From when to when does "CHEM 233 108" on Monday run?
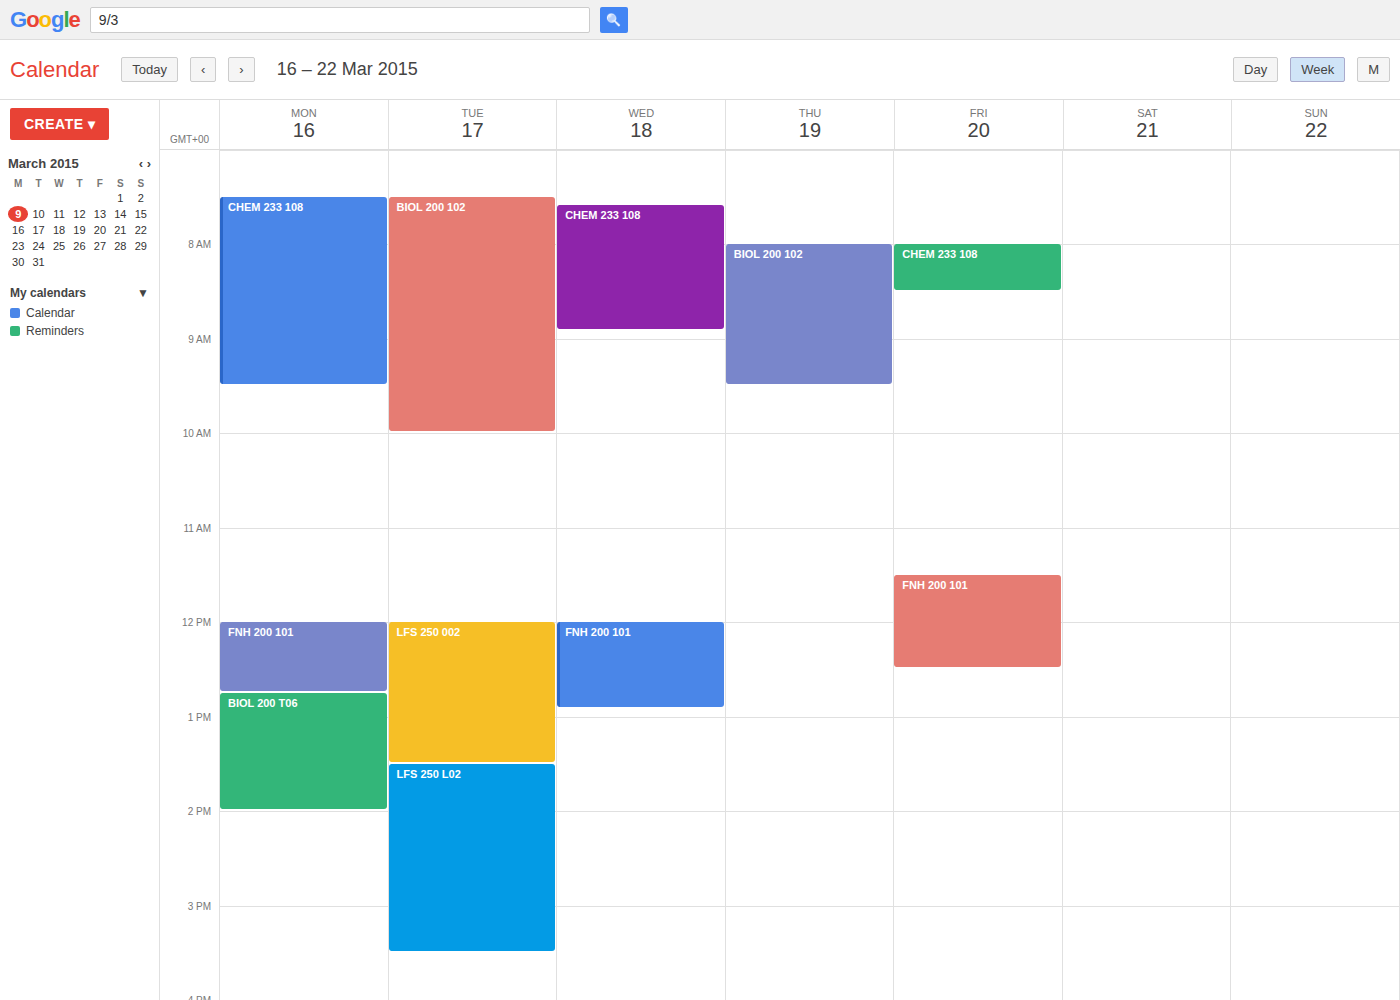
7:30 AM to 9:30 AM